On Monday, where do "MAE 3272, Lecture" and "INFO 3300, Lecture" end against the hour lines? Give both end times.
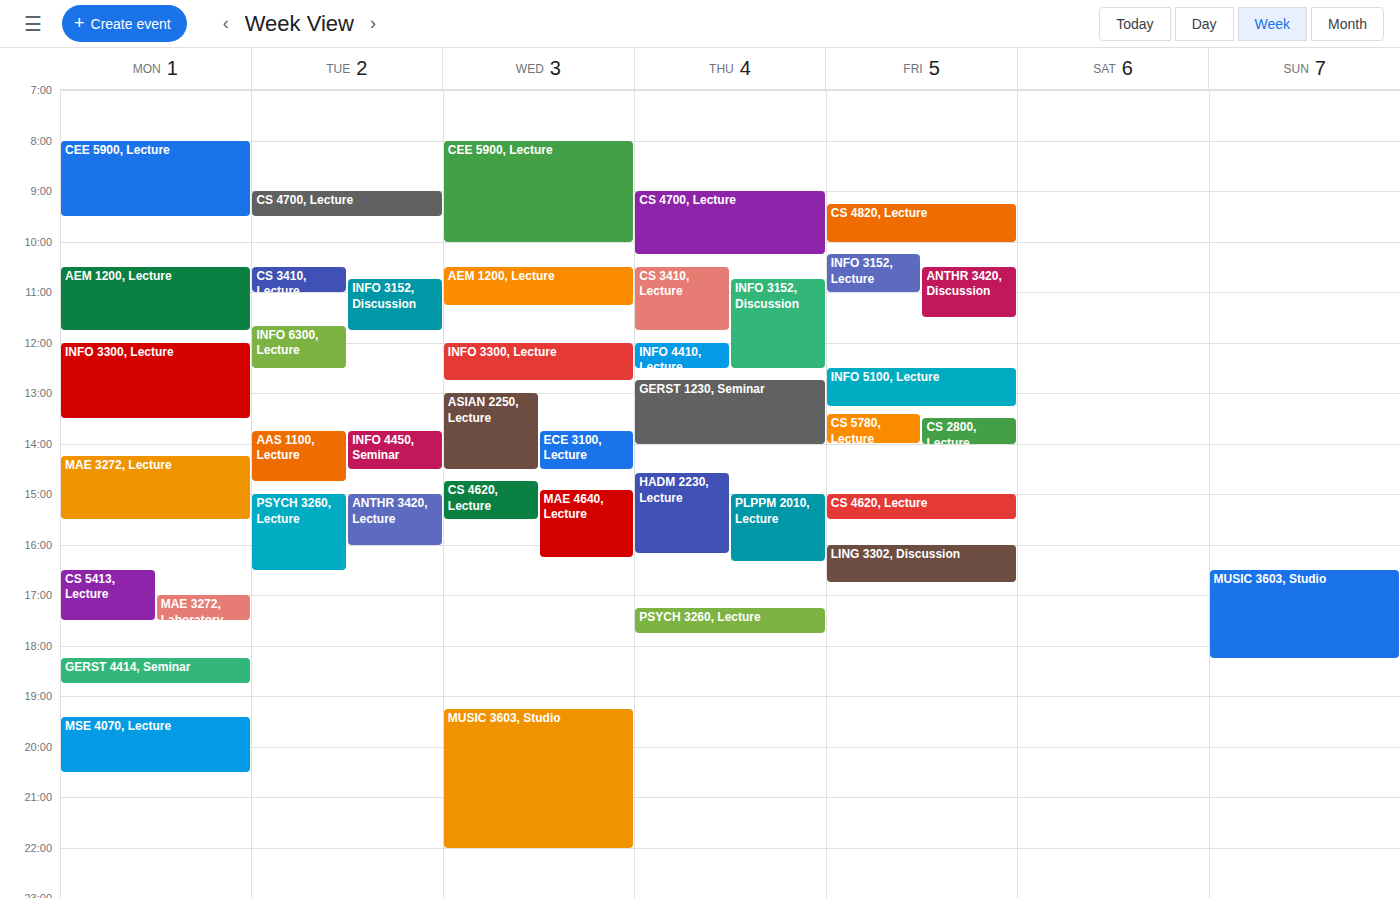
"MAE 3272, Lecture": 3:30 PM, halfway between the 3 PM and 4 PM lines. "INFO 3300, Lecture": 1:30 PM, halfway between the 1 PM and 2 PM lines.